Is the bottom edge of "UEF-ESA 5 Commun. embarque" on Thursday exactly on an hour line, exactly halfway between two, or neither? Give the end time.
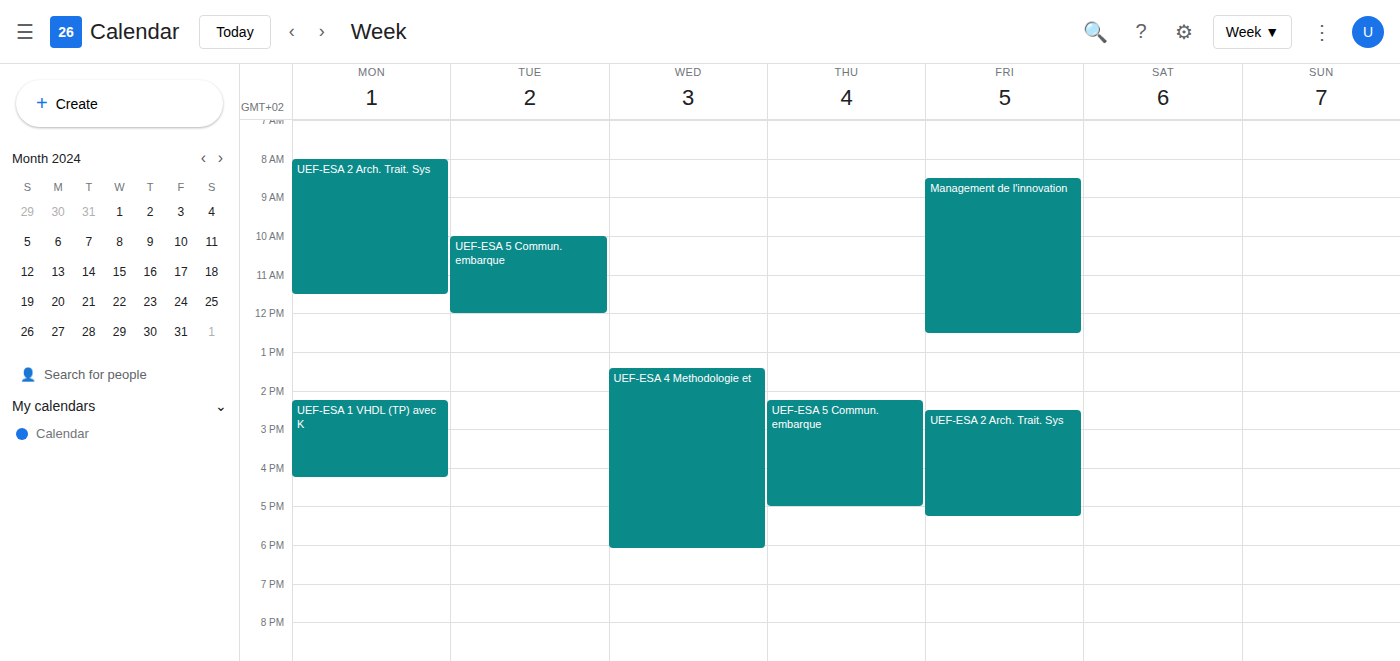
5:00 PM -- exactly on the 5 PM line.